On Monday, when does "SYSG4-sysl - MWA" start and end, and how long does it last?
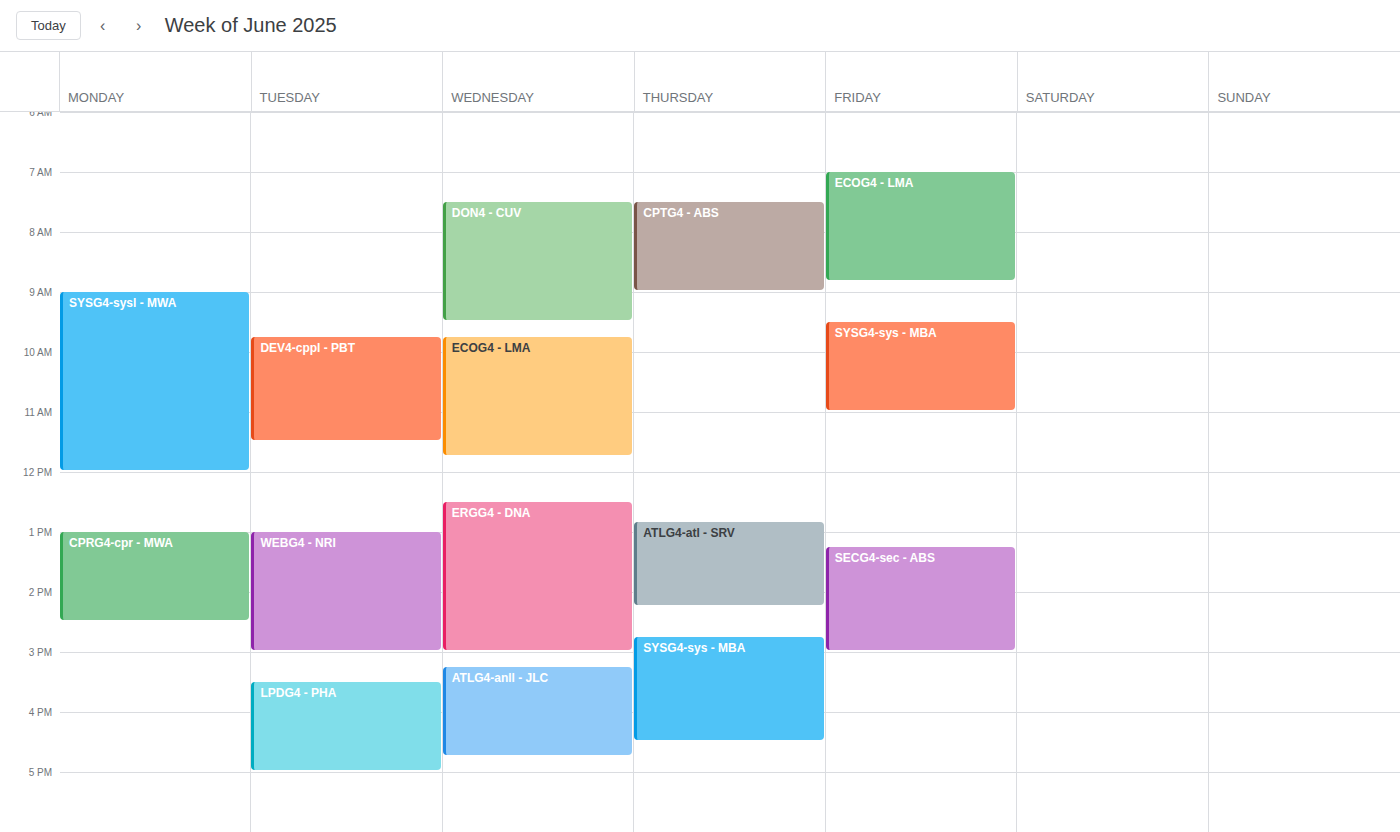
09:00 to 12:00, 3 hours